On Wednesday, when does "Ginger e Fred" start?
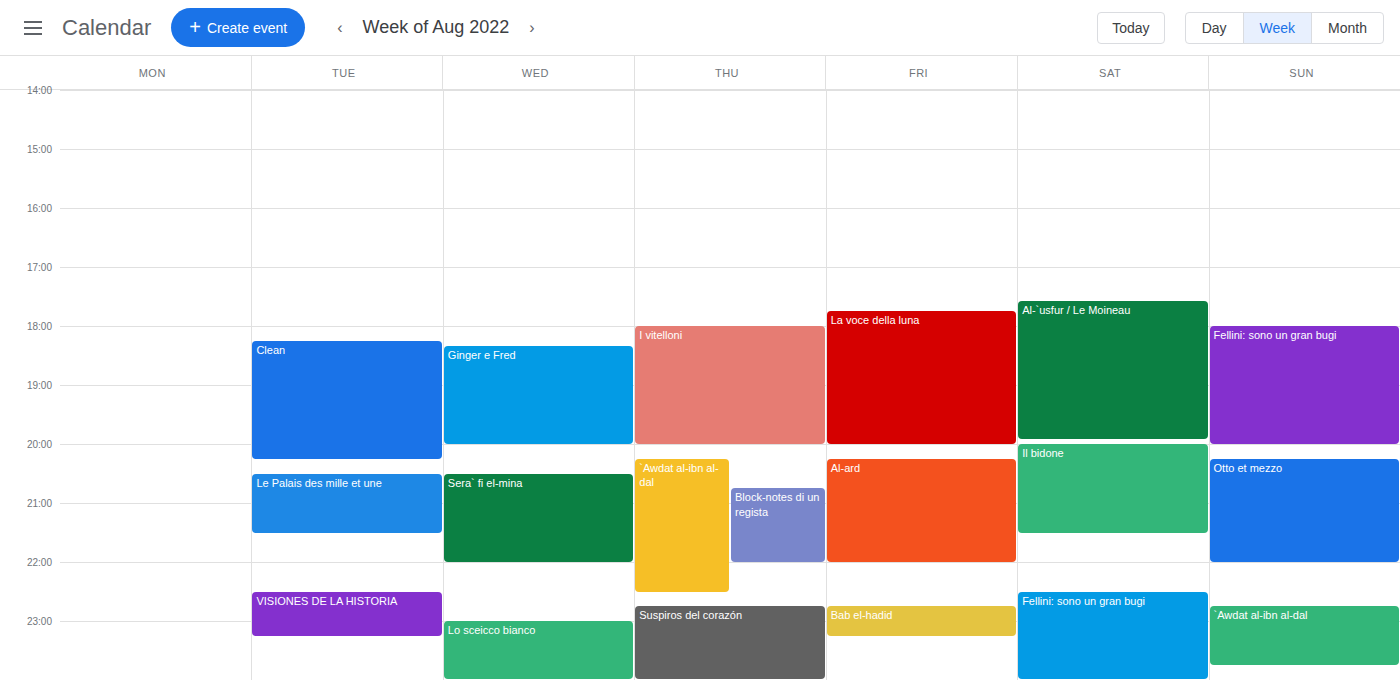
6:20 PM